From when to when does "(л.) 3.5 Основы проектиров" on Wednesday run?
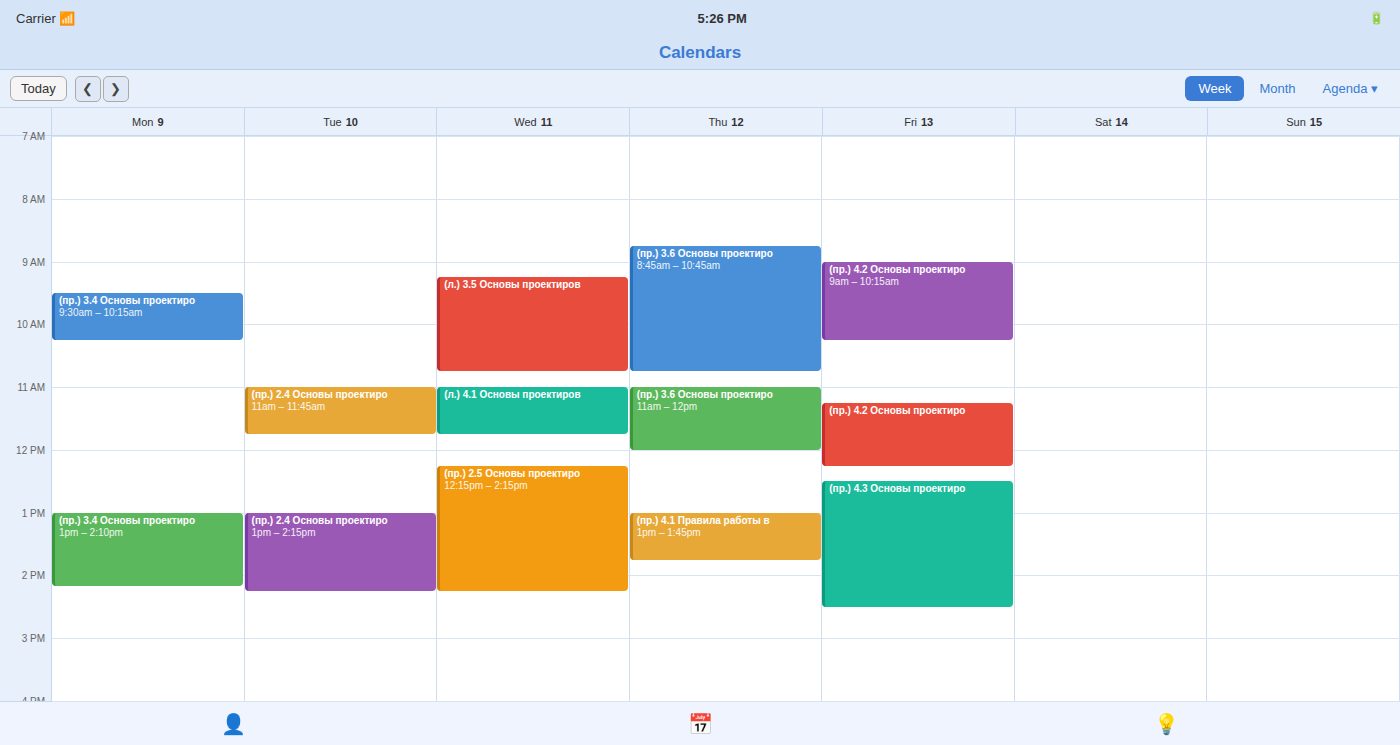
09:15 to 10:45